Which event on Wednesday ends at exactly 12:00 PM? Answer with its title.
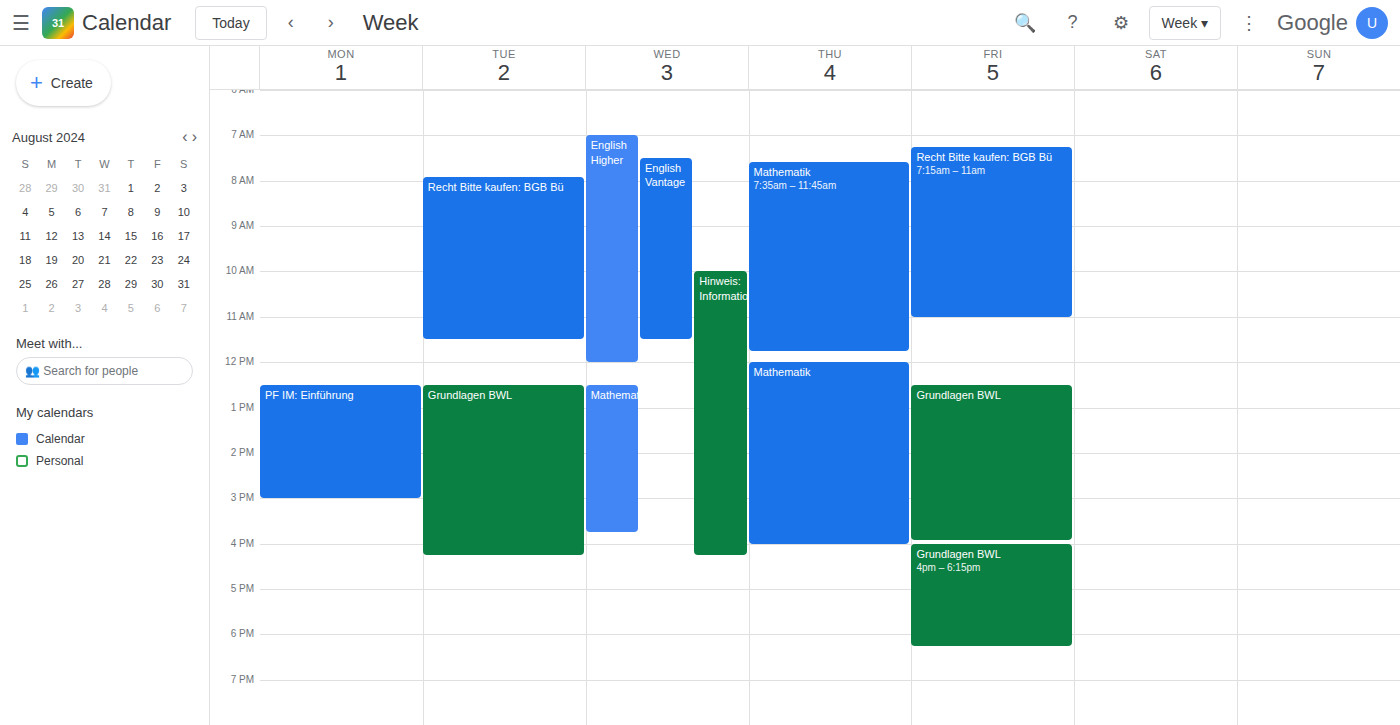
"English Higher"